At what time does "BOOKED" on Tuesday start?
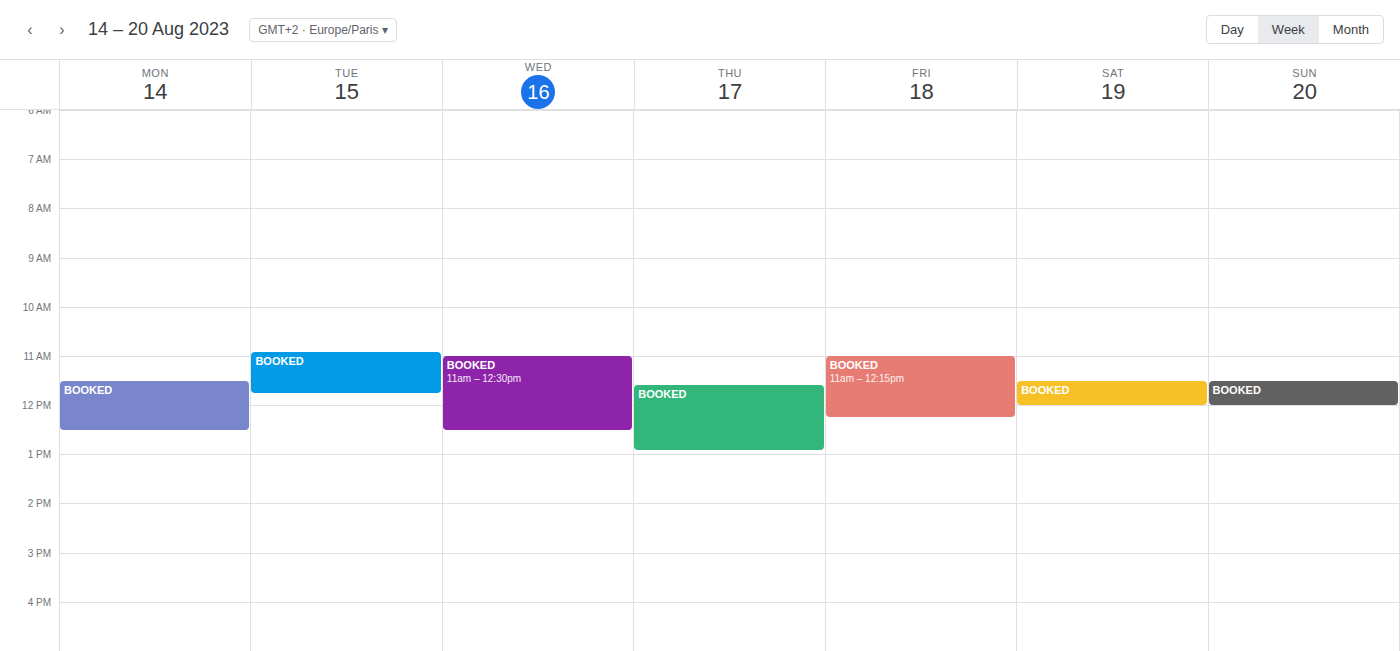
10:55 AM